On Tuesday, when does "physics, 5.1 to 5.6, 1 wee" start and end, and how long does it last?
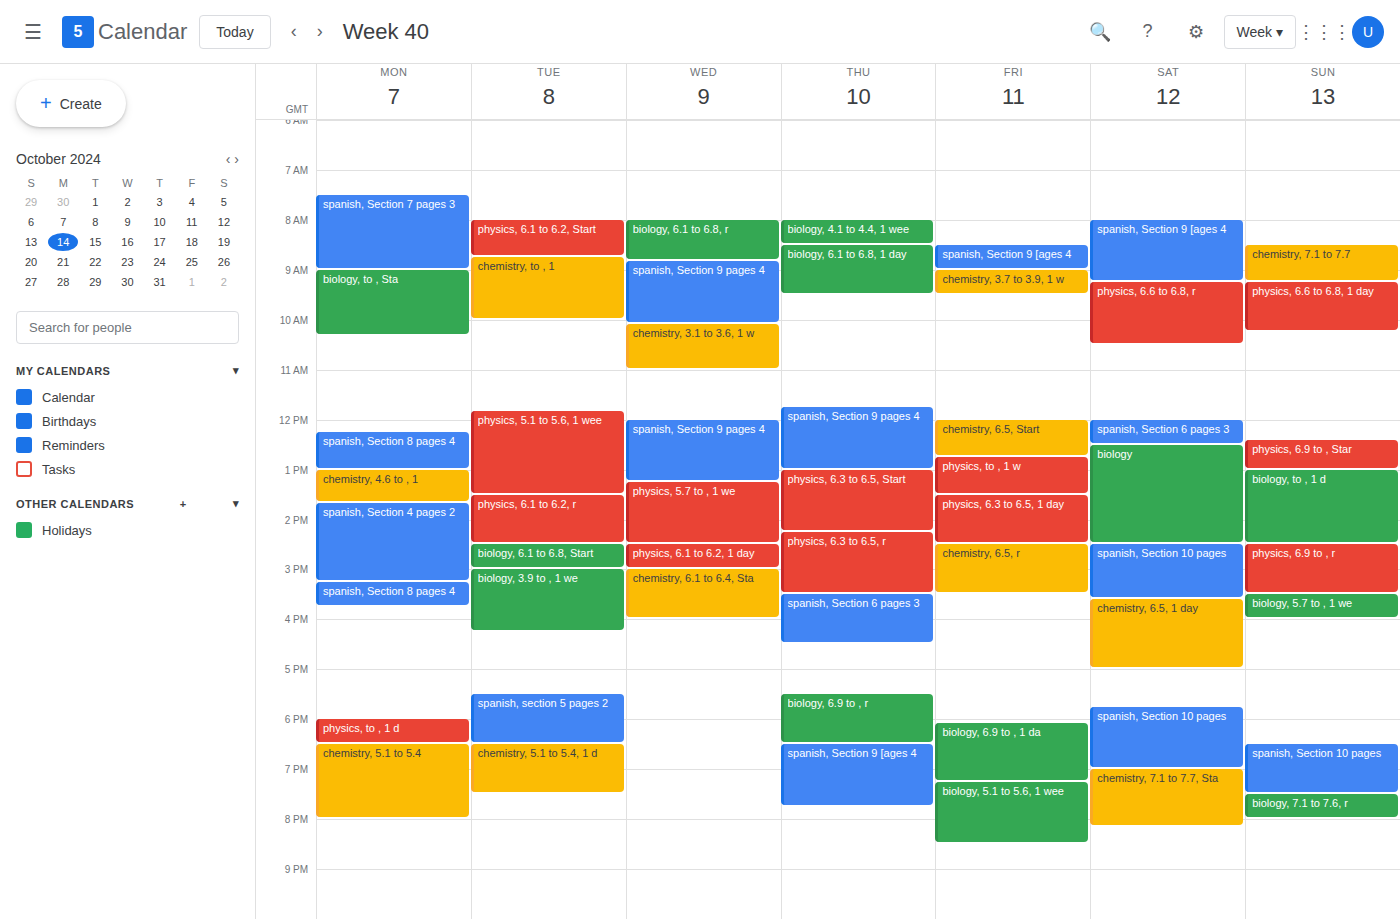
11:50 to 13:30, 1 hour 40 minutes